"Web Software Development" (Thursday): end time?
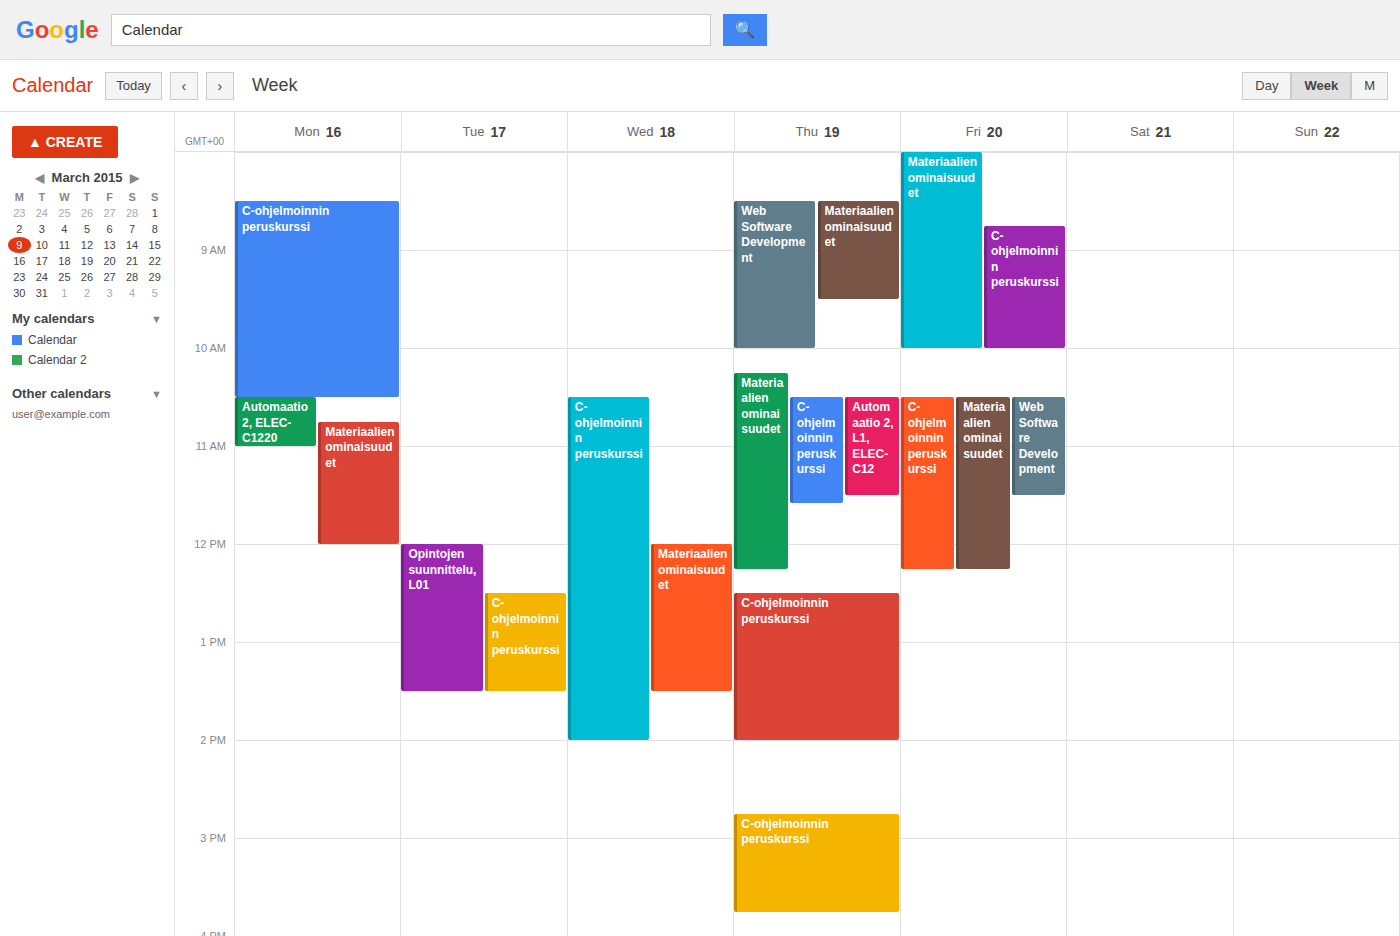
10:00 AM